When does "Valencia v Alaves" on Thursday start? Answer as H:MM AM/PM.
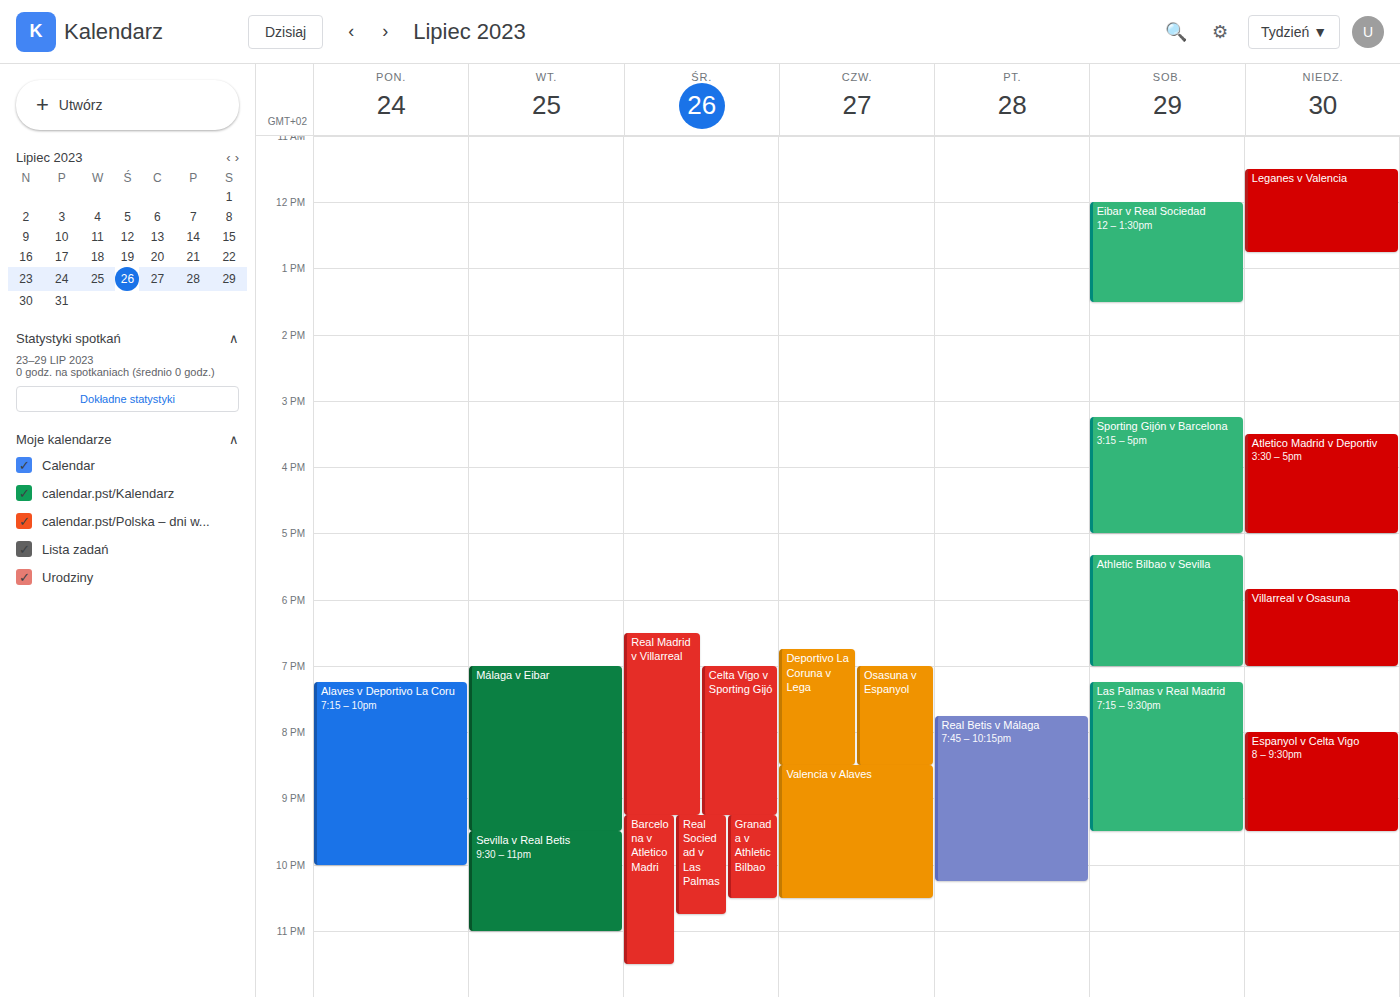
8:30 PM